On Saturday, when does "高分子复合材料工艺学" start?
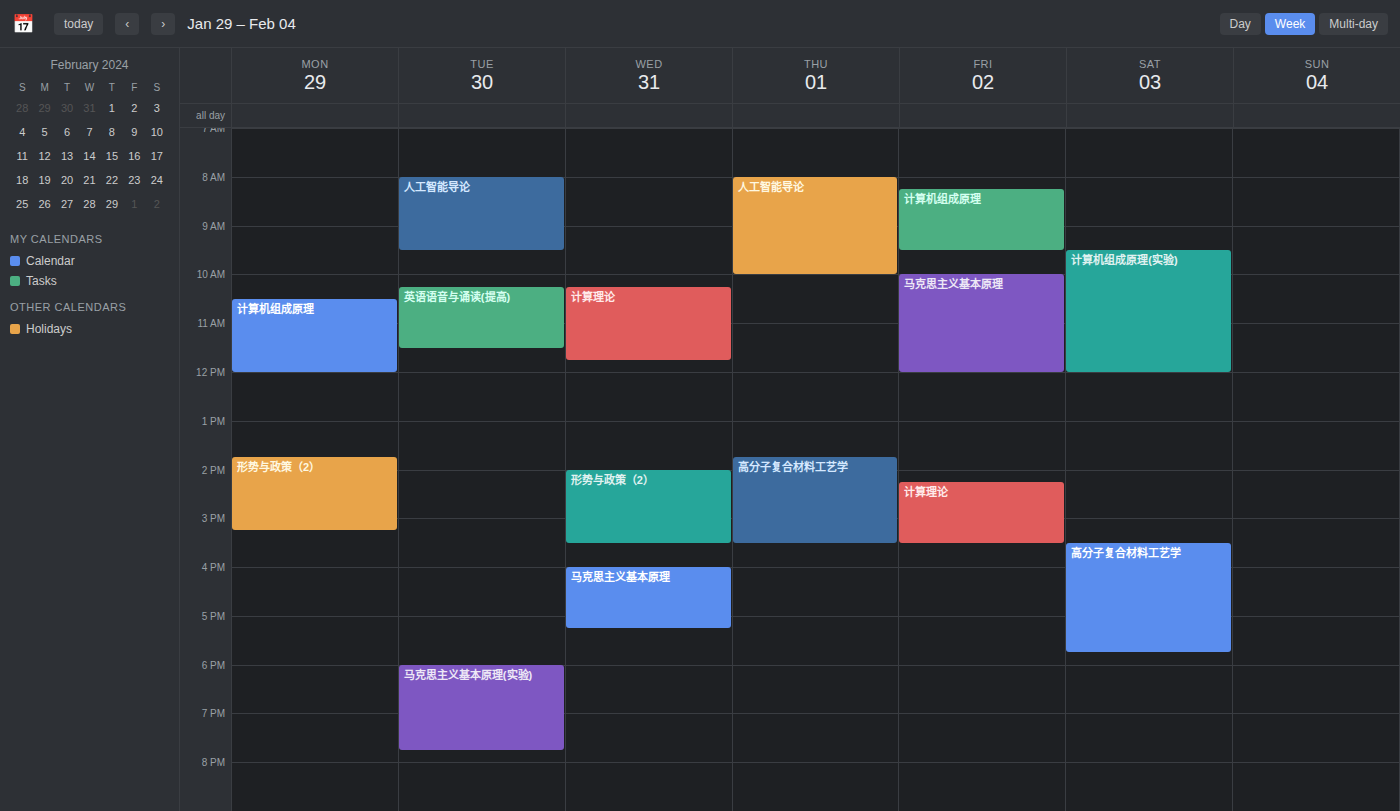
15:30